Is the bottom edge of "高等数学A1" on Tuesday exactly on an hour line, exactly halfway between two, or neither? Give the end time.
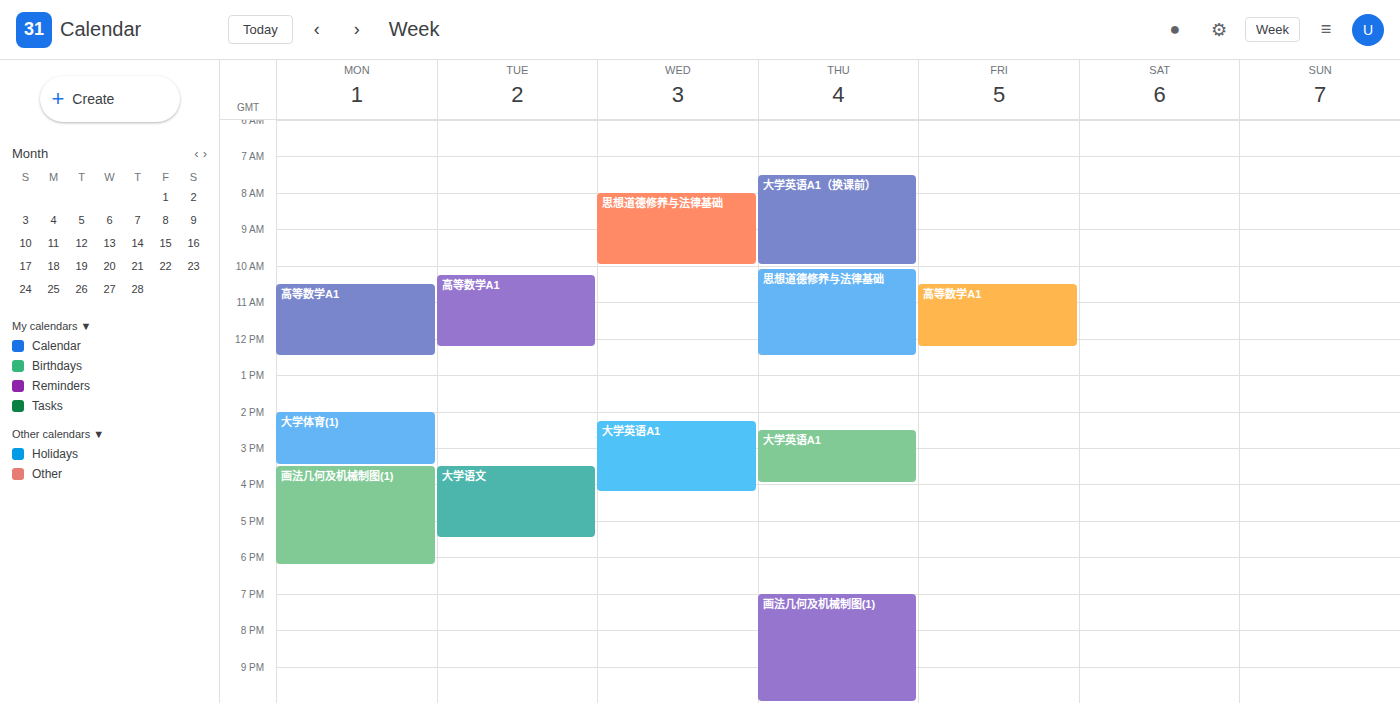
12:15 PM -- neither: a quarter of the way from the 12 PM line to the 1 PM line.